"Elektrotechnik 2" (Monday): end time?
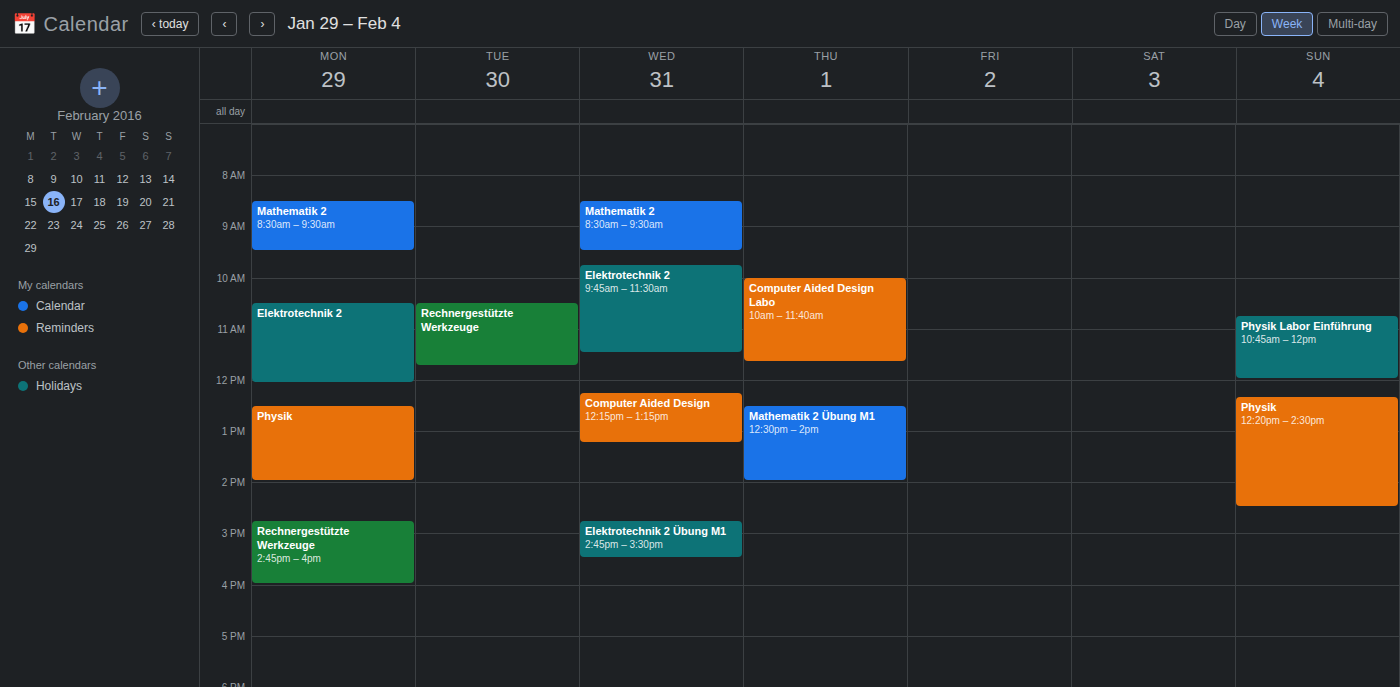
12:05 PM